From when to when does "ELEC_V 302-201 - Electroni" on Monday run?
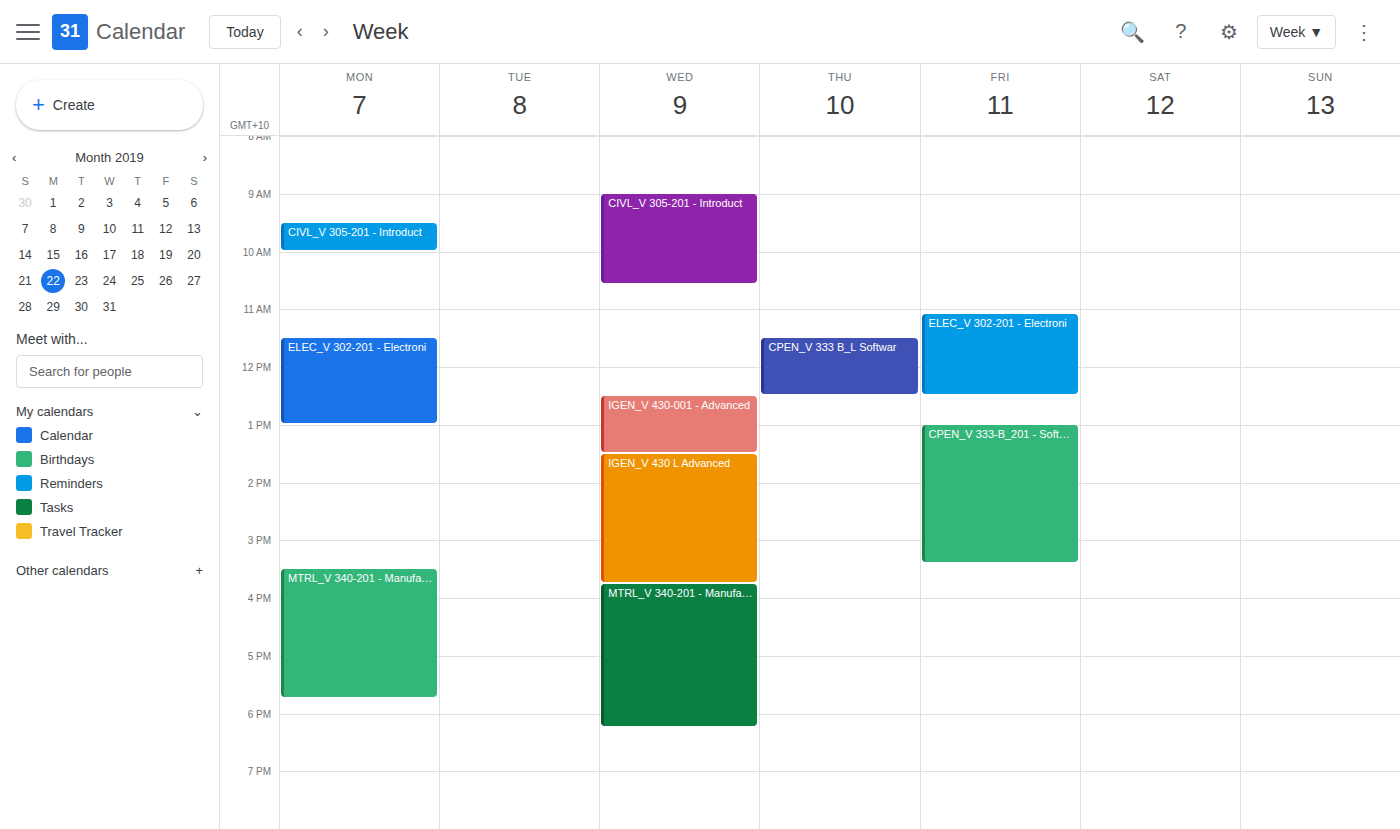
11:30 AM to 1:00 PM